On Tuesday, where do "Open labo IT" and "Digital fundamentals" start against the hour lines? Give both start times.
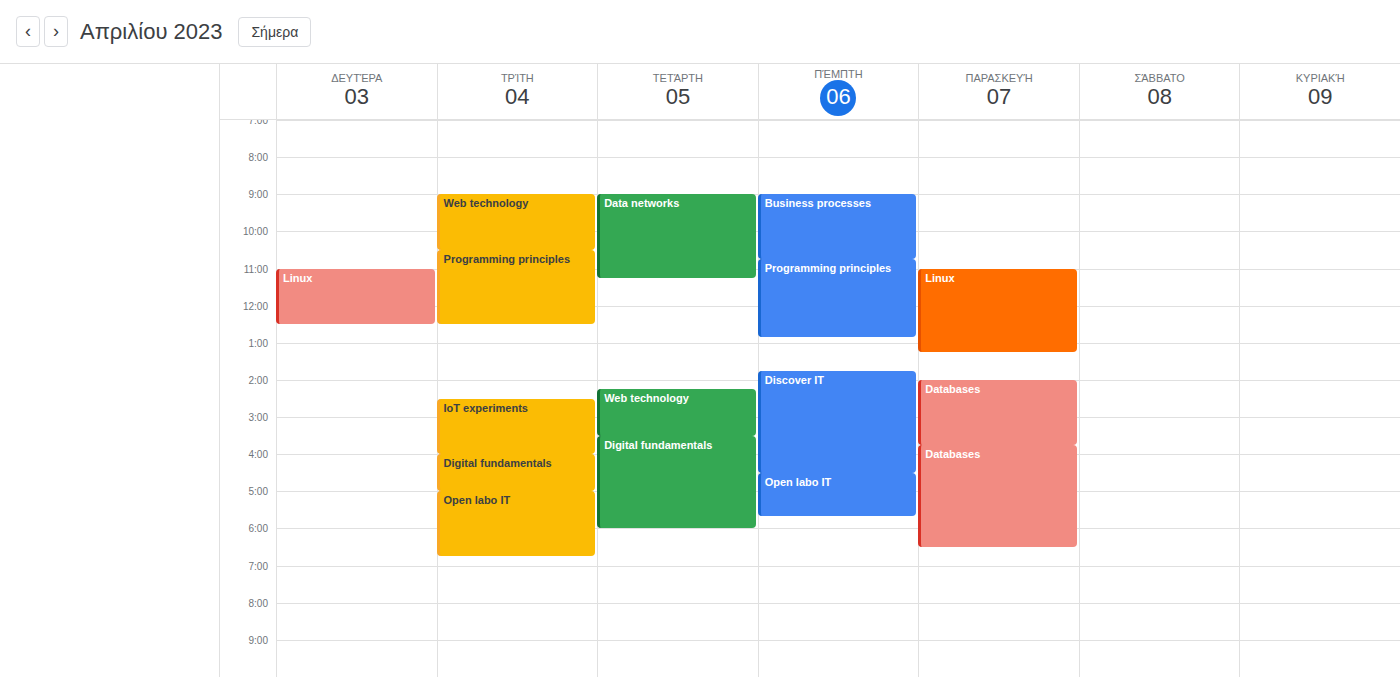
"Open labo IT": 5:00 PM, exactly on the 5 PM line. "Digital fundamentals": 4:00 PM, exactly on the 4 PM line.